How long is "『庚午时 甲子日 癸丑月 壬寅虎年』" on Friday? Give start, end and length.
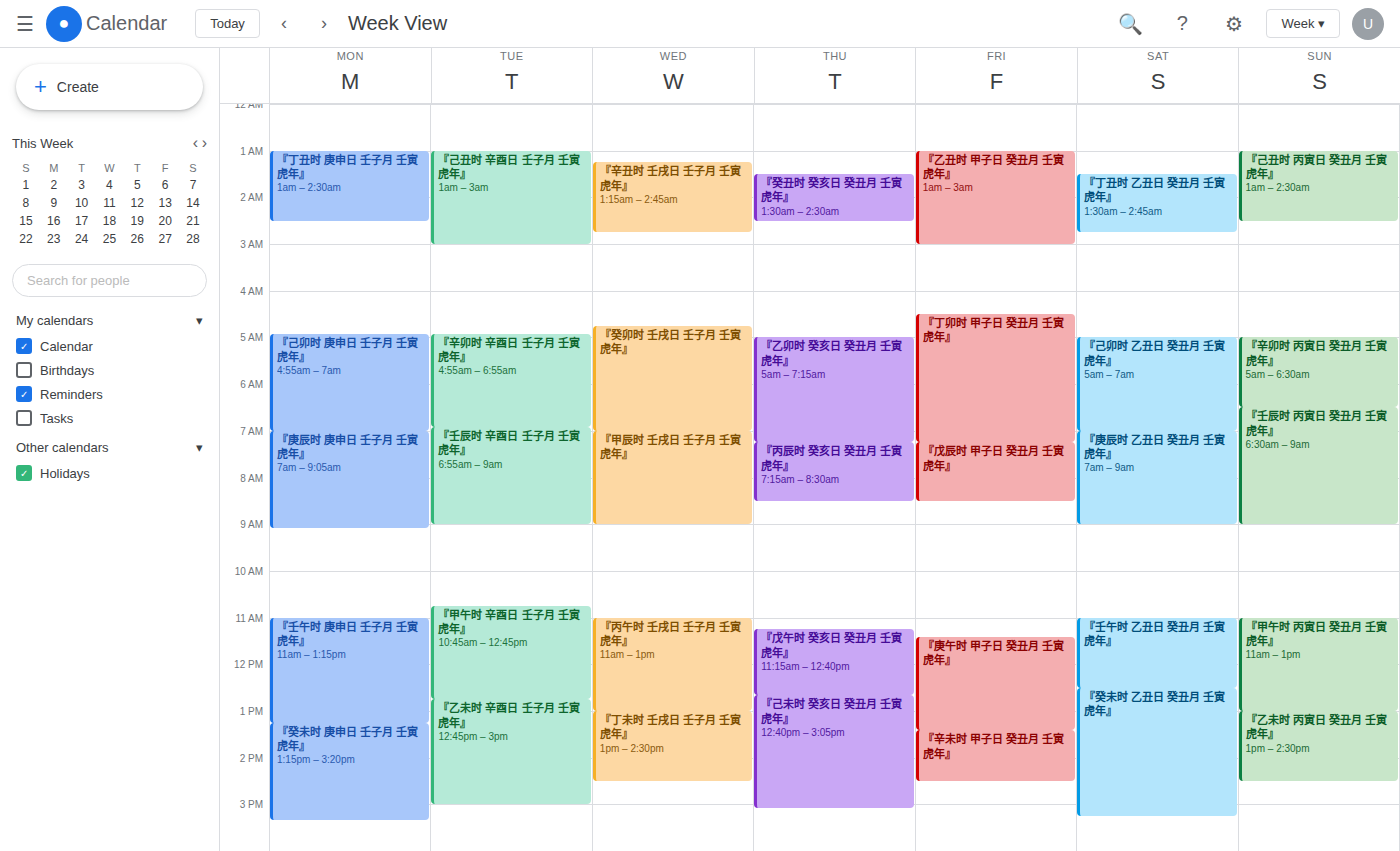
11:25 AM to 1:25 PM, 2 hours